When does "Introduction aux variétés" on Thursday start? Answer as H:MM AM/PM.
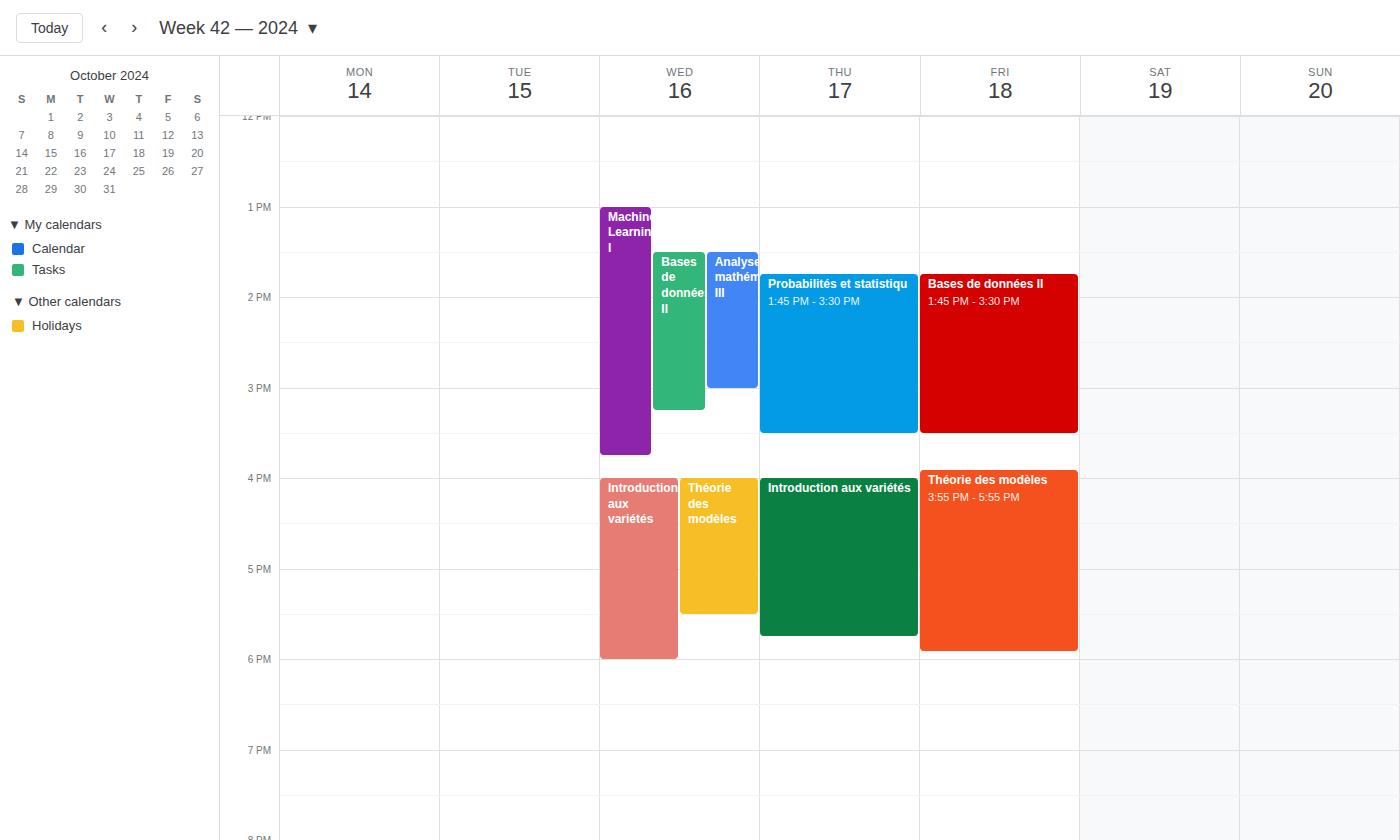
4:00 PM